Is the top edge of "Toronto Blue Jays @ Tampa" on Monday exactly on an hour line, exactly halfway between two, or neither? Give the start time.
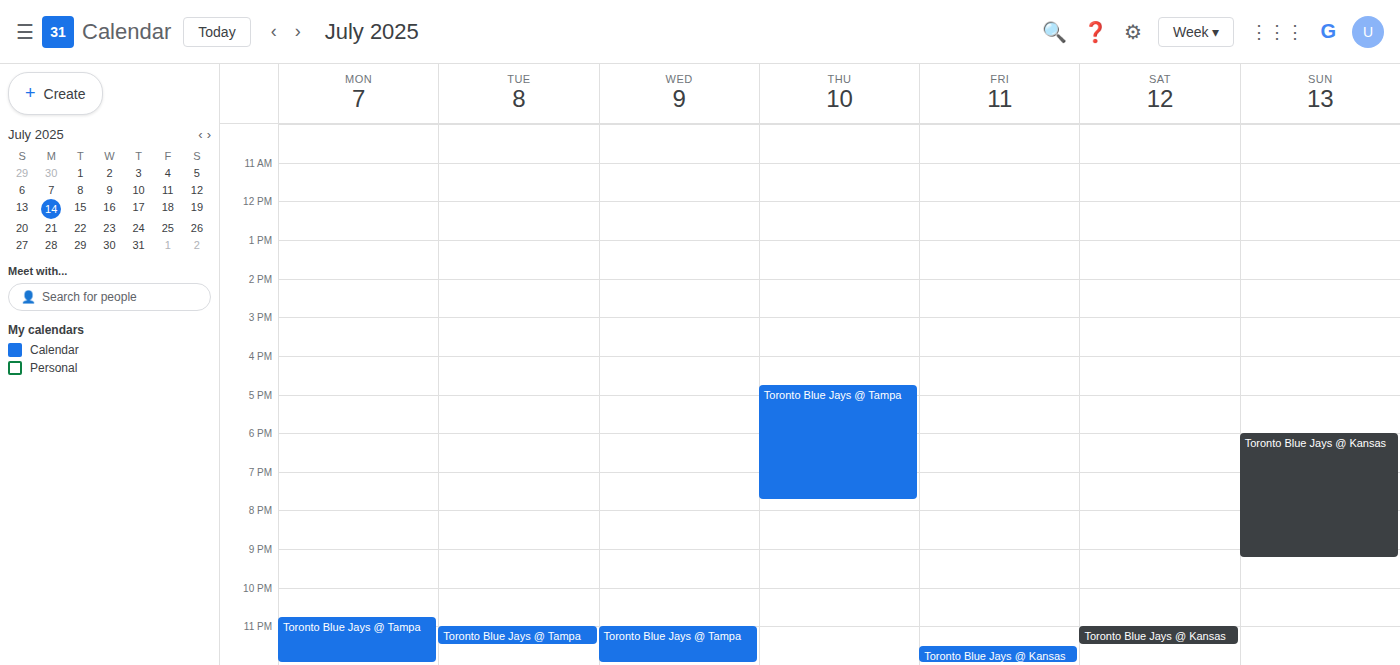
10:45 PM -- neither: three quarters of the way from the 10 PM line to the 11 PM line.